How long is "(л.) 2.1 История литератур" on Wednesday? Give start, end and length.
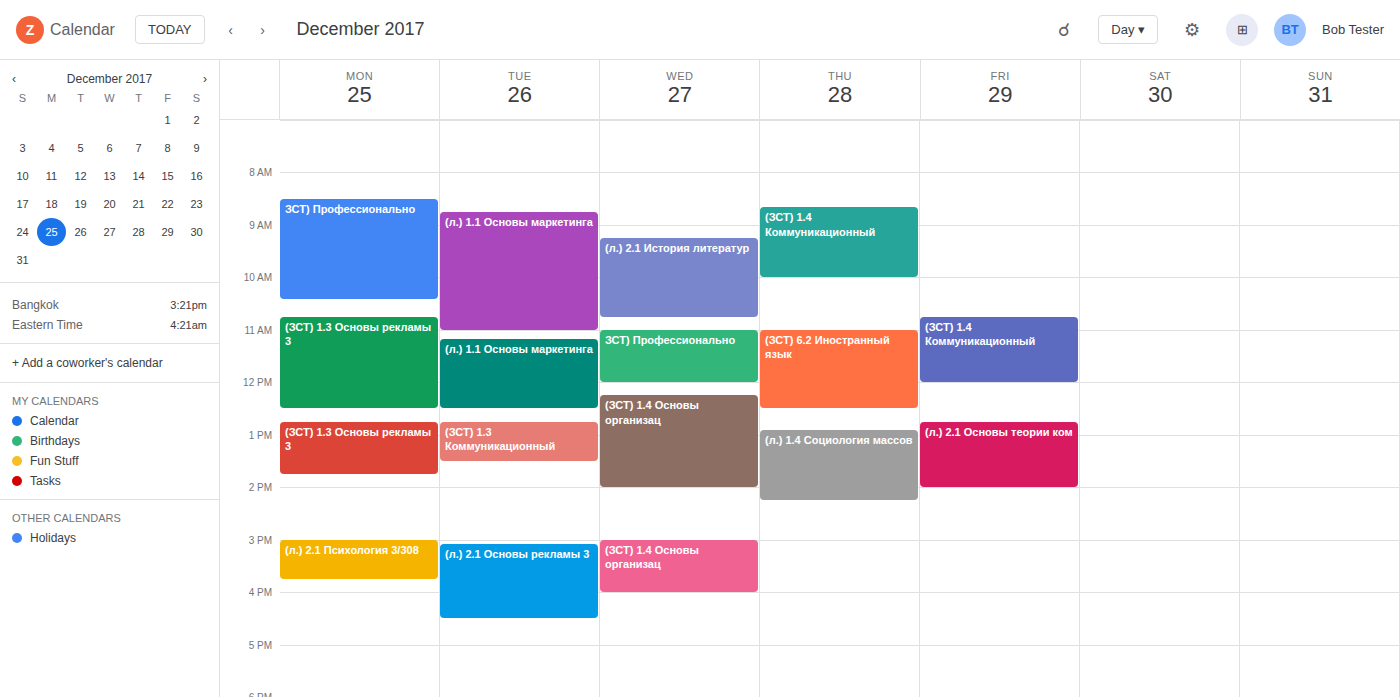
9:15 AM to 10:45 AM, 1 hour 30 minutes